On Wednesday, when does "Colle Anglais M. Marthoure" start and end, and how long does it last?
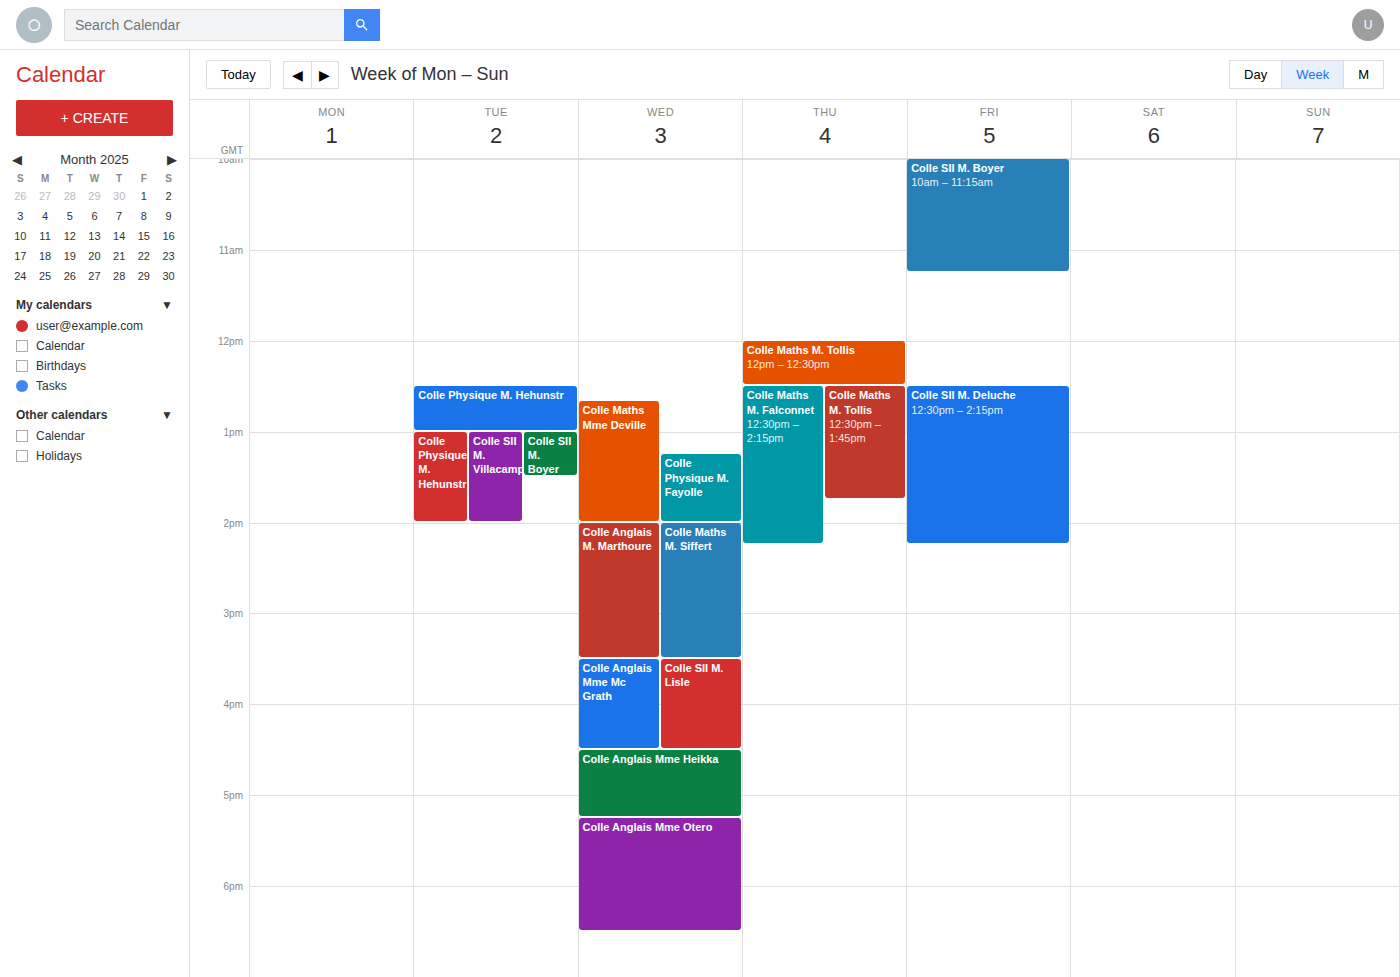
2:00 PM to 3:30 PM, 1 hour 30 minutes